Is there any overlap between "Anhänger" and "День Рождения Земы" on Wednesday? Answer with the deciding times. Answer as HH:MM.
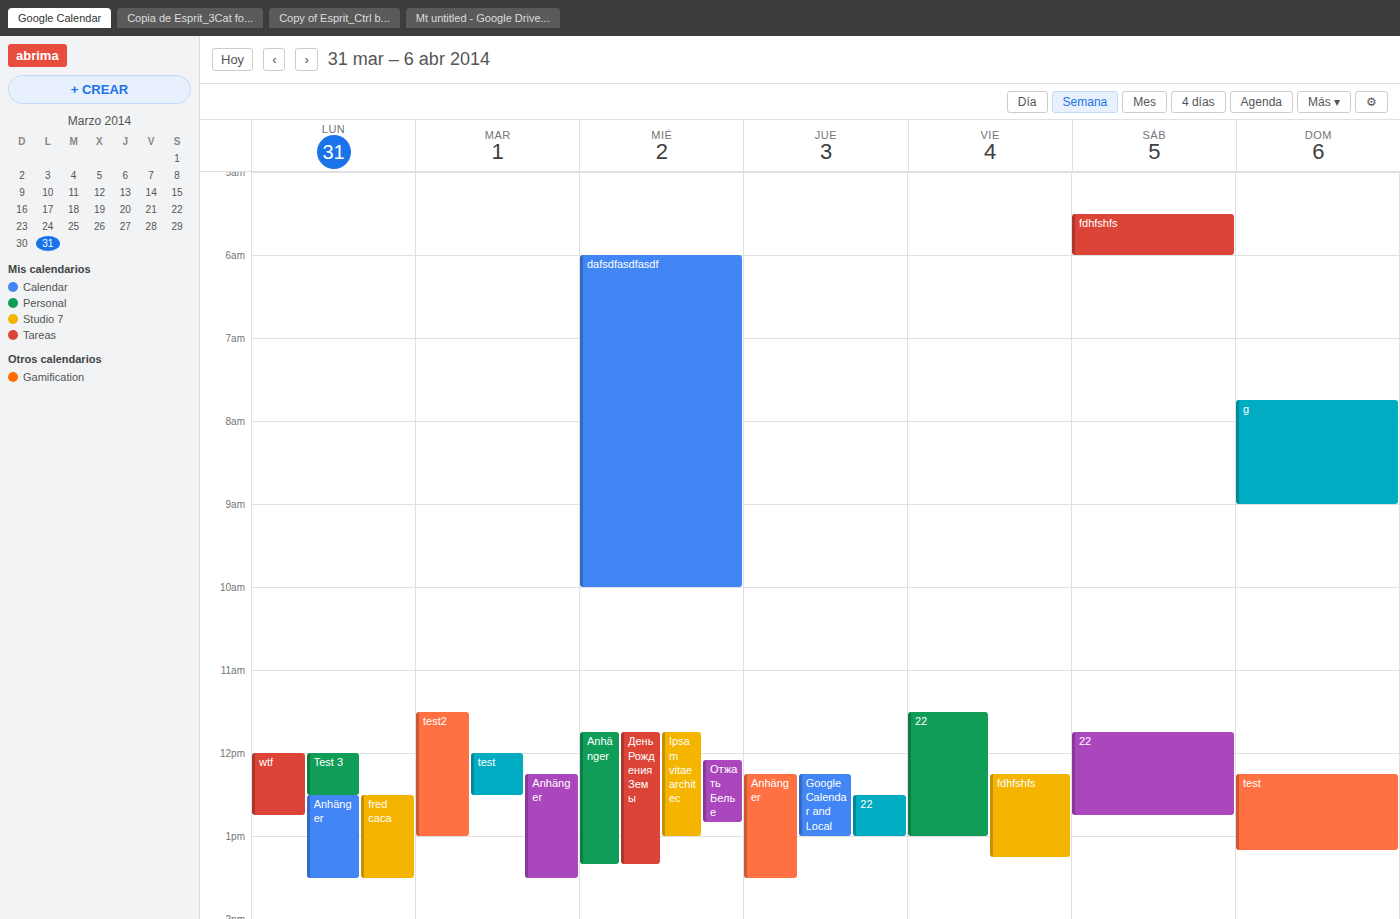
"Anhänger" runs 11:45 to 13:20, inside "День Рождения Земы" -- they overlap.